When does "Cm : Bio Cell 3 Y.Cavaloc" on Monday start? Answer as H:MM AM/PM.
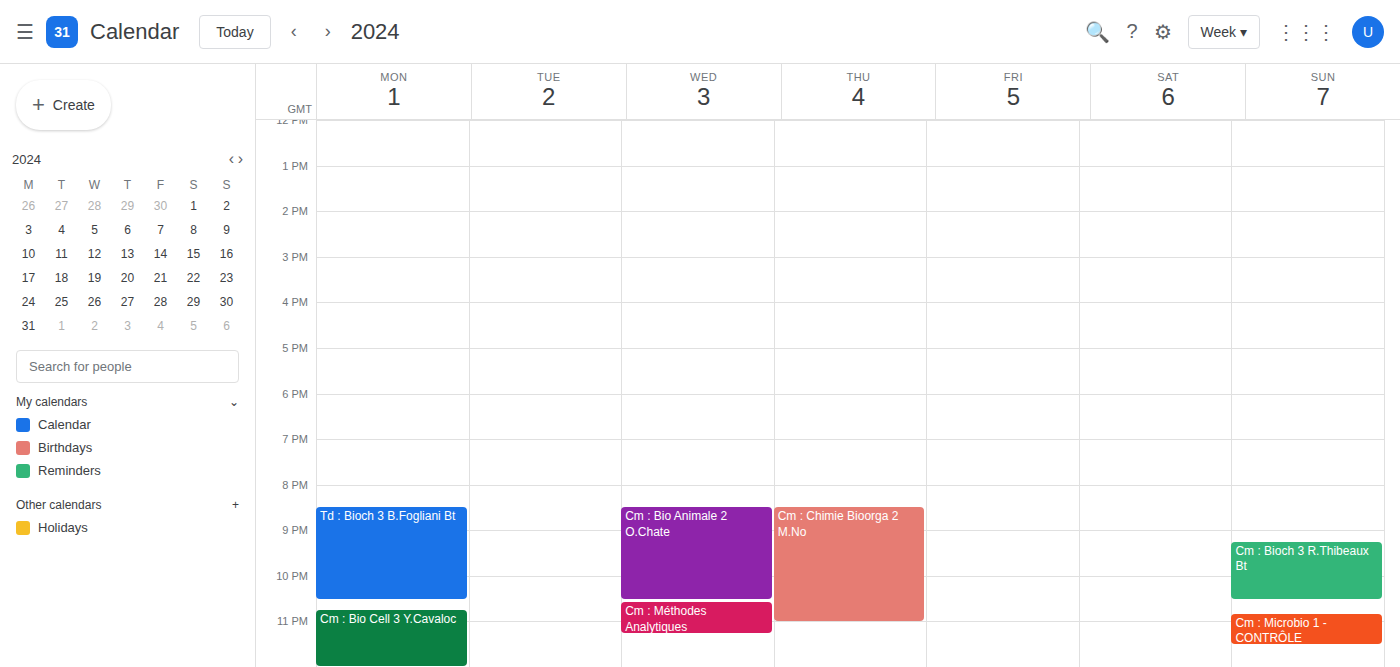
10:45 PM